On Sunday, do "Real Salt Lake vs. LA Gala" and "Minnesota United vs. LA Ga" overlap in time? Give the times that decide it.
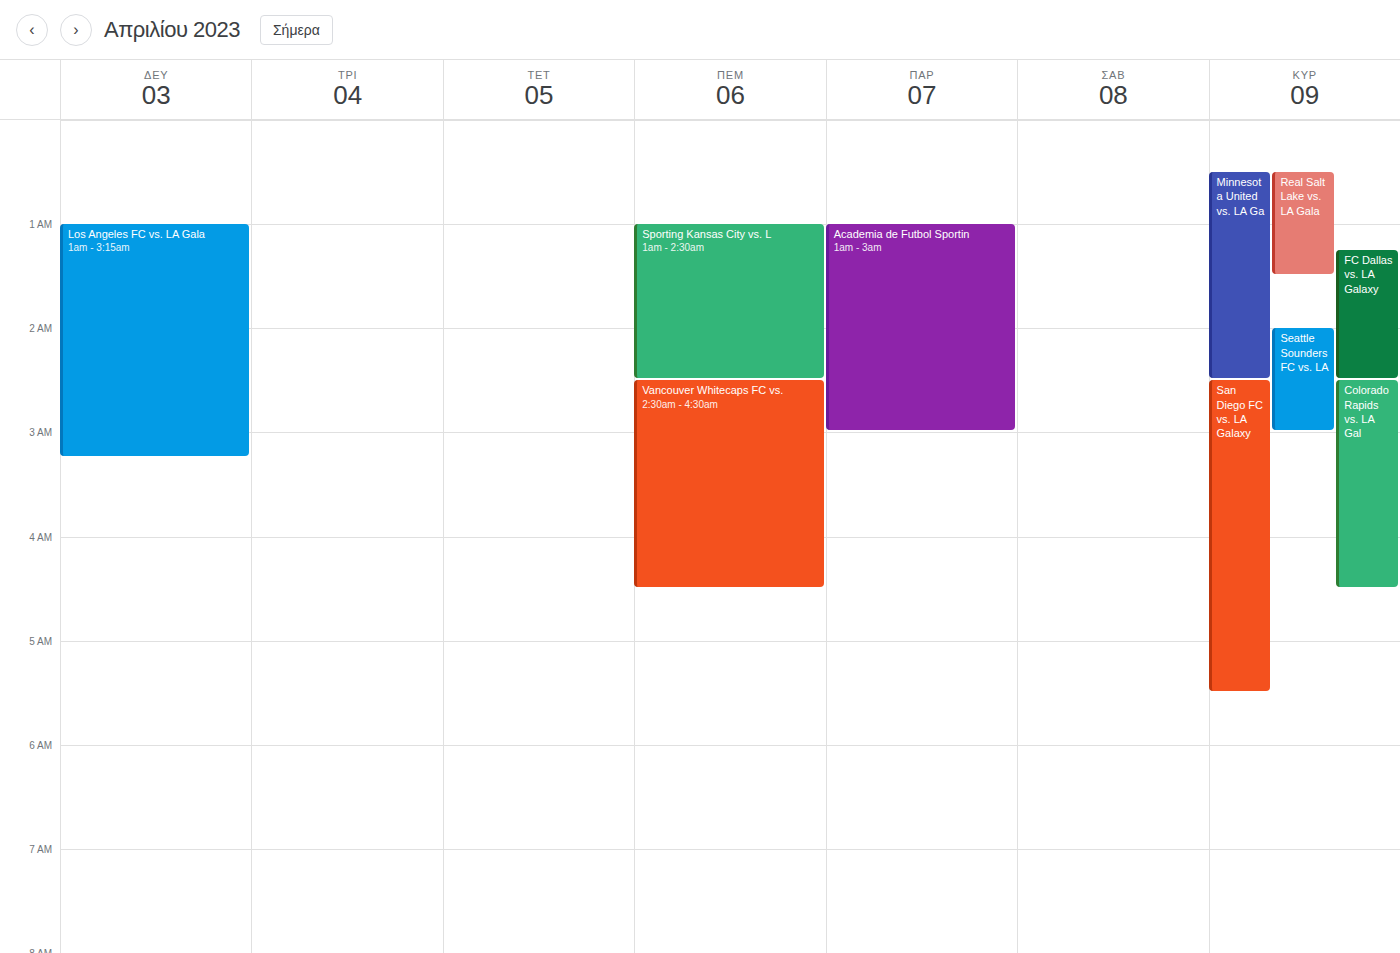
"Real Salt Lake vs. LA Gala" runs 12:30 AM to 1:30 AM, inside "Minnesota United vs. LA Ga" -- they overlap.